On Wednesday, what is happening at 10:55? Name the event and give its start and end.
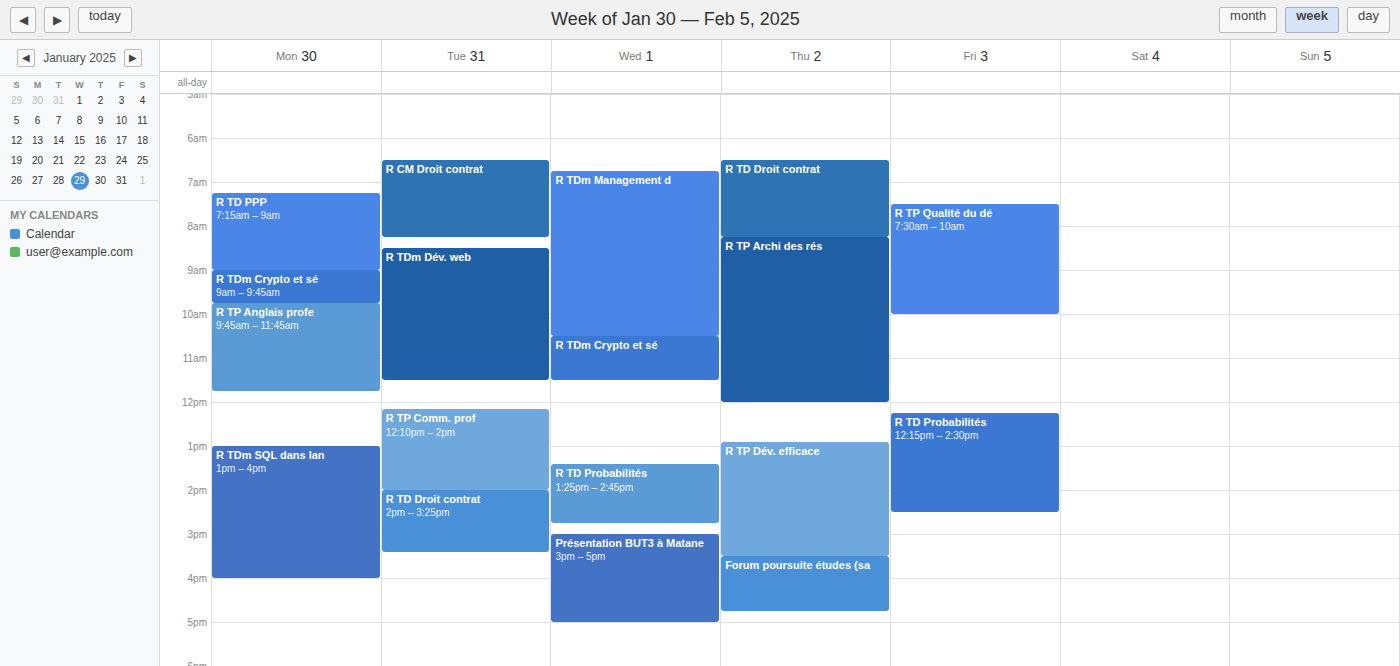
"R TDm Crypto et sé", 10:30 to 11:30